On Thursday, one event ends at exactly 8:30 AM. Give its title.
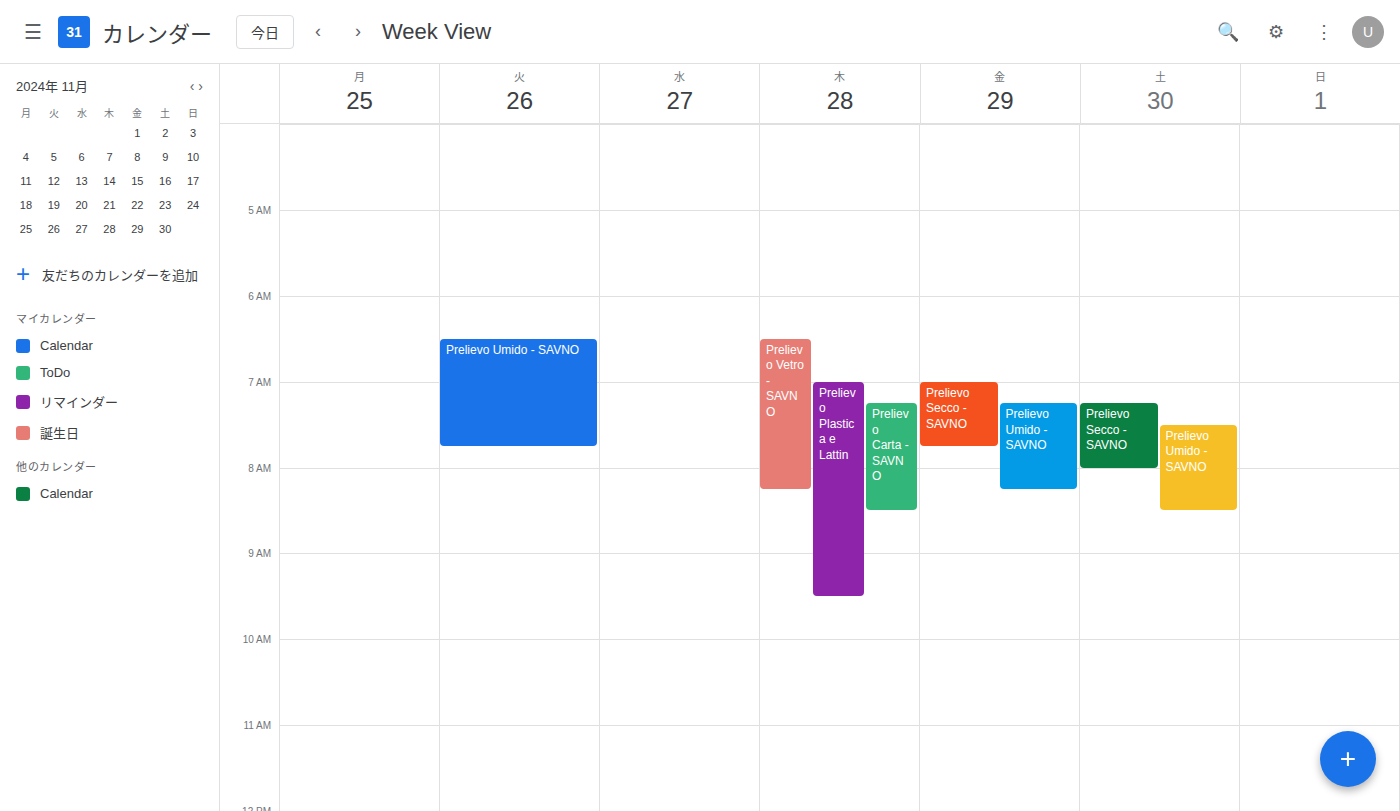
"Prelievo Carta - SAVNO"